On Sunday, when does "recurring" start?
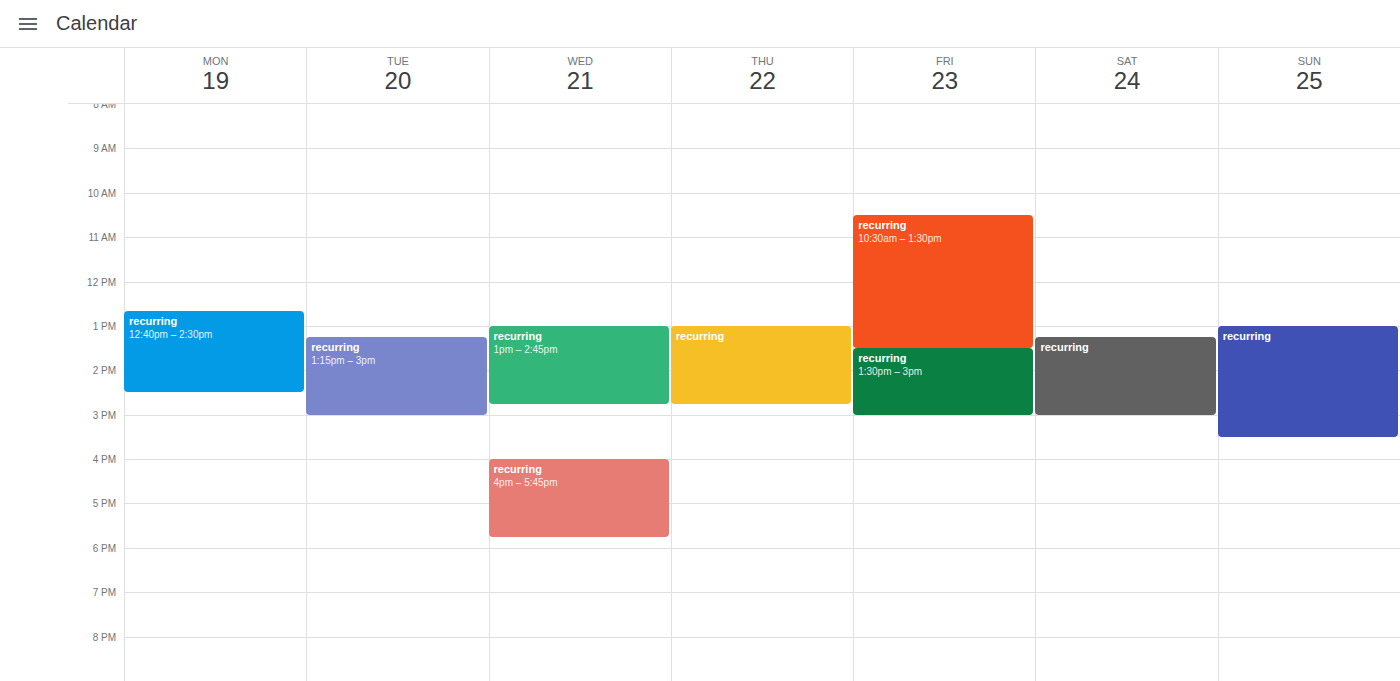
1:00 PM